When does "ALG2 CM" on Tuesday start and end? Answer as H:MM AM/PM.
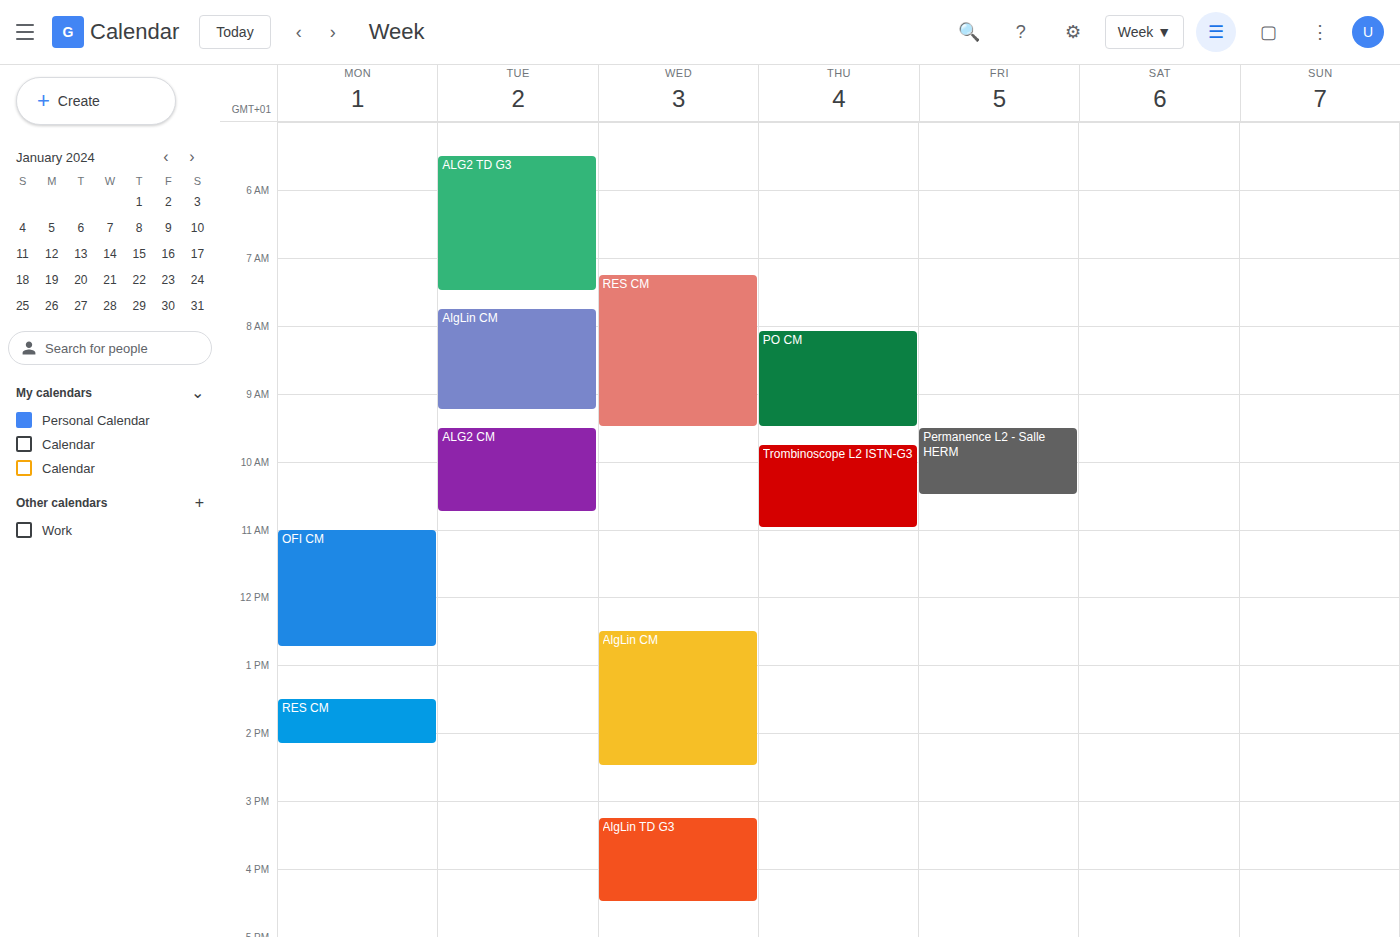
9:30 AM to 10:45 AM